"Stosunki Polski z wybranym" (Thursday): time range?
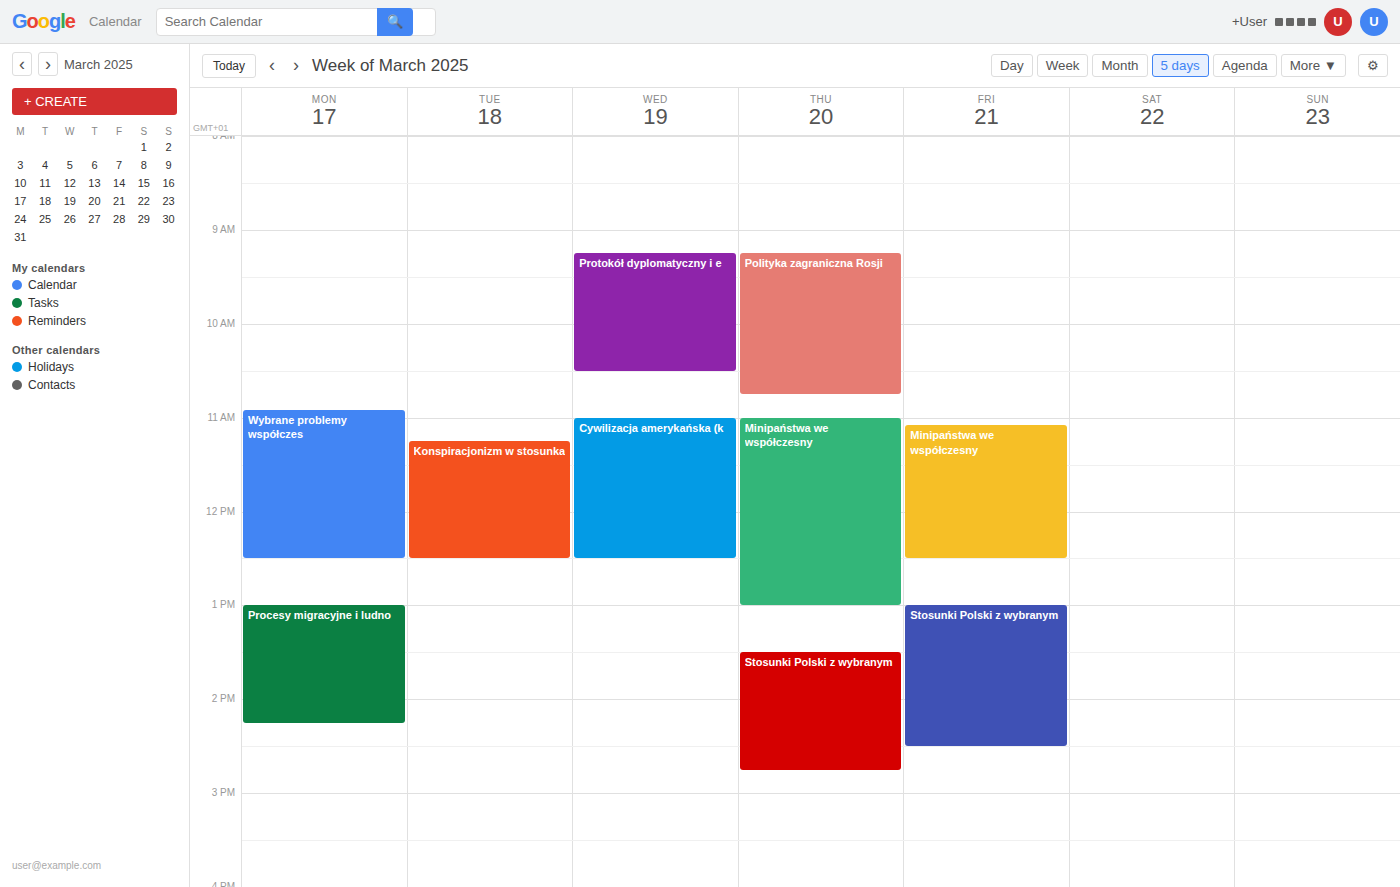
13:30 to 14:45